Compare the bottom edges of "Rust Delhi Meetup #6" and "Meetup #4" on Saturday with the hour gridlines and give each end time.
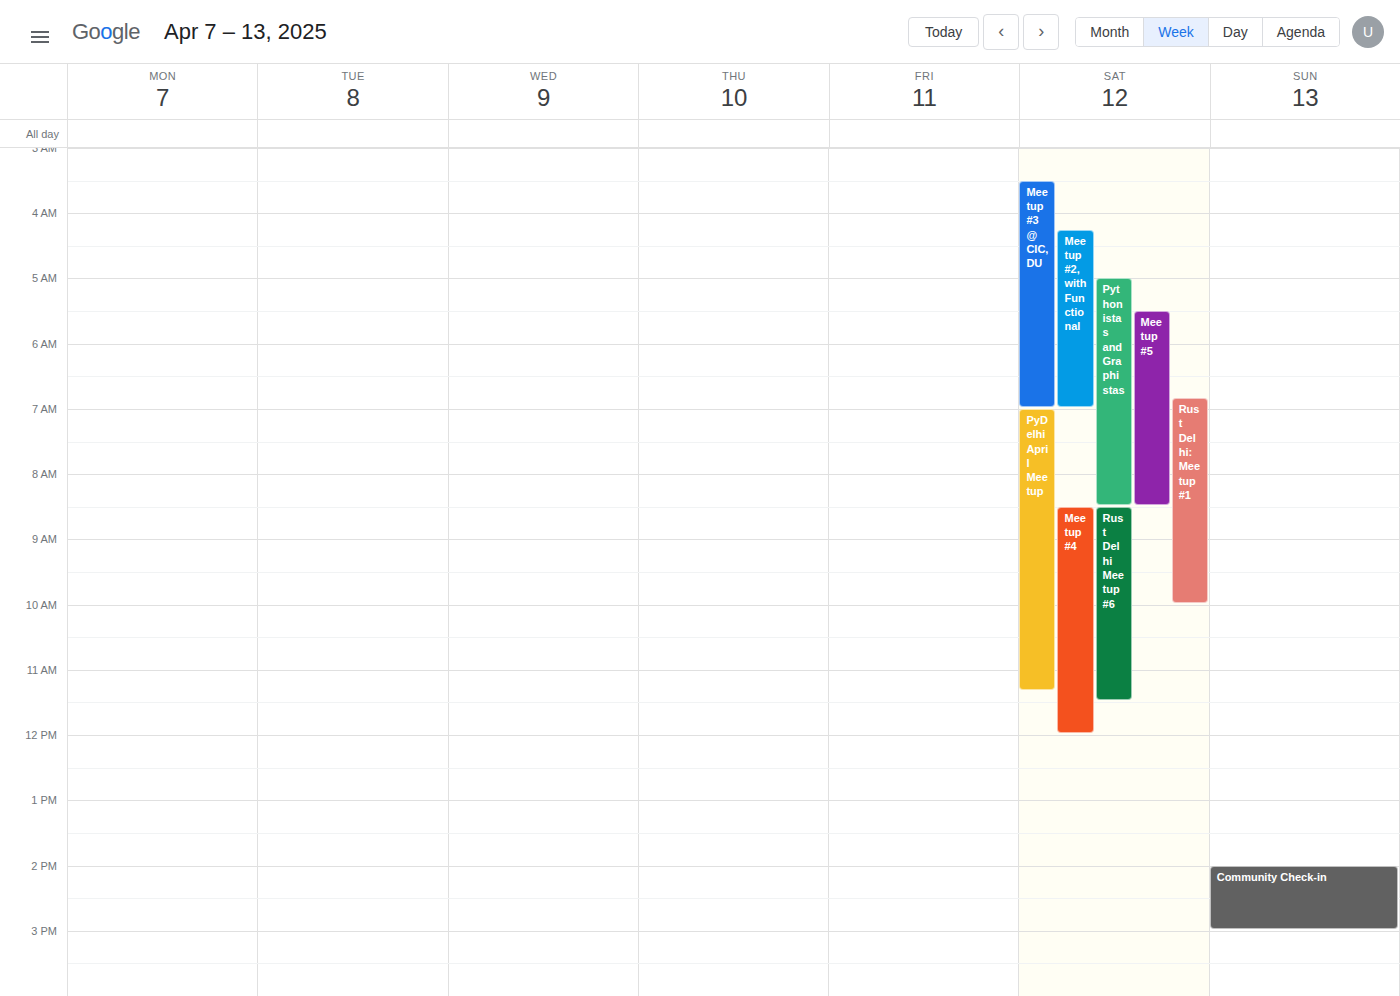
"Rust Delhi Meetup #6": 11:30 AM, halfway between the 11 AM and 12 PM lines. "Meetup #4": 12:00 PM, exactly on the 12 PM line.